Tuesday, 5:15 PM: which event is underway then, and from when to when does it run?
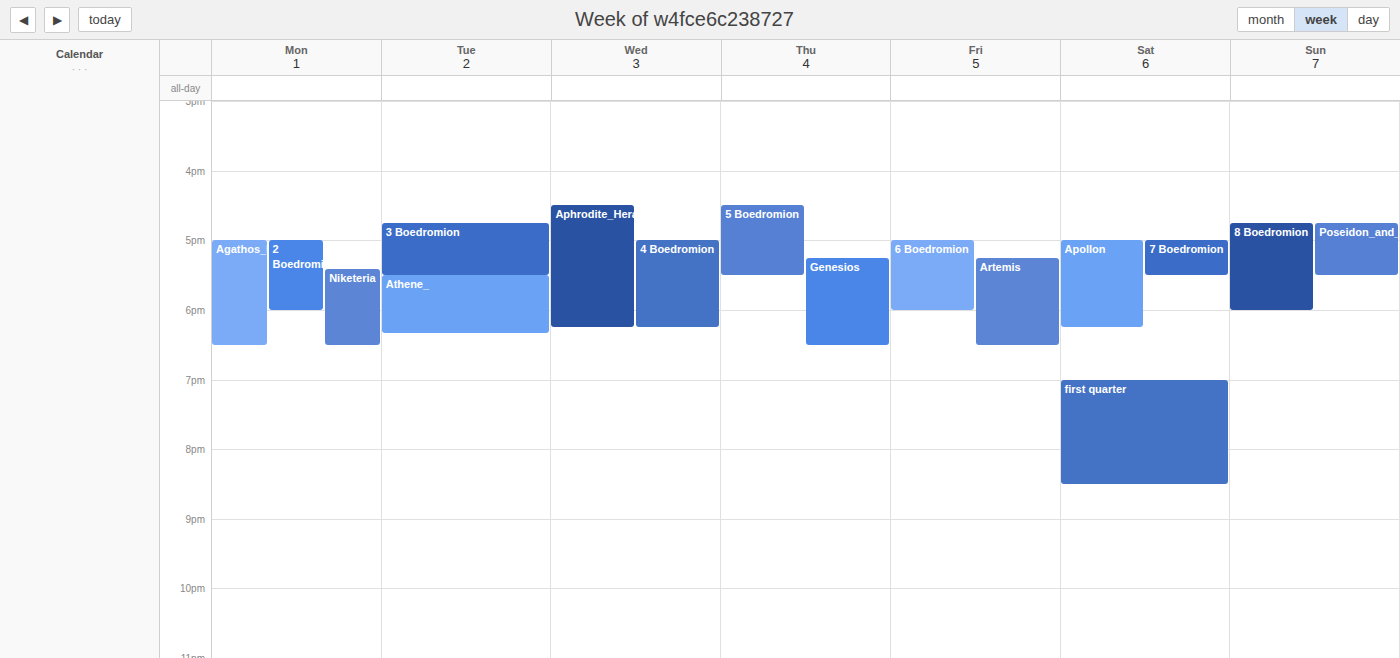
"3 Boedromion", 4:45 PM to 5:30 PM